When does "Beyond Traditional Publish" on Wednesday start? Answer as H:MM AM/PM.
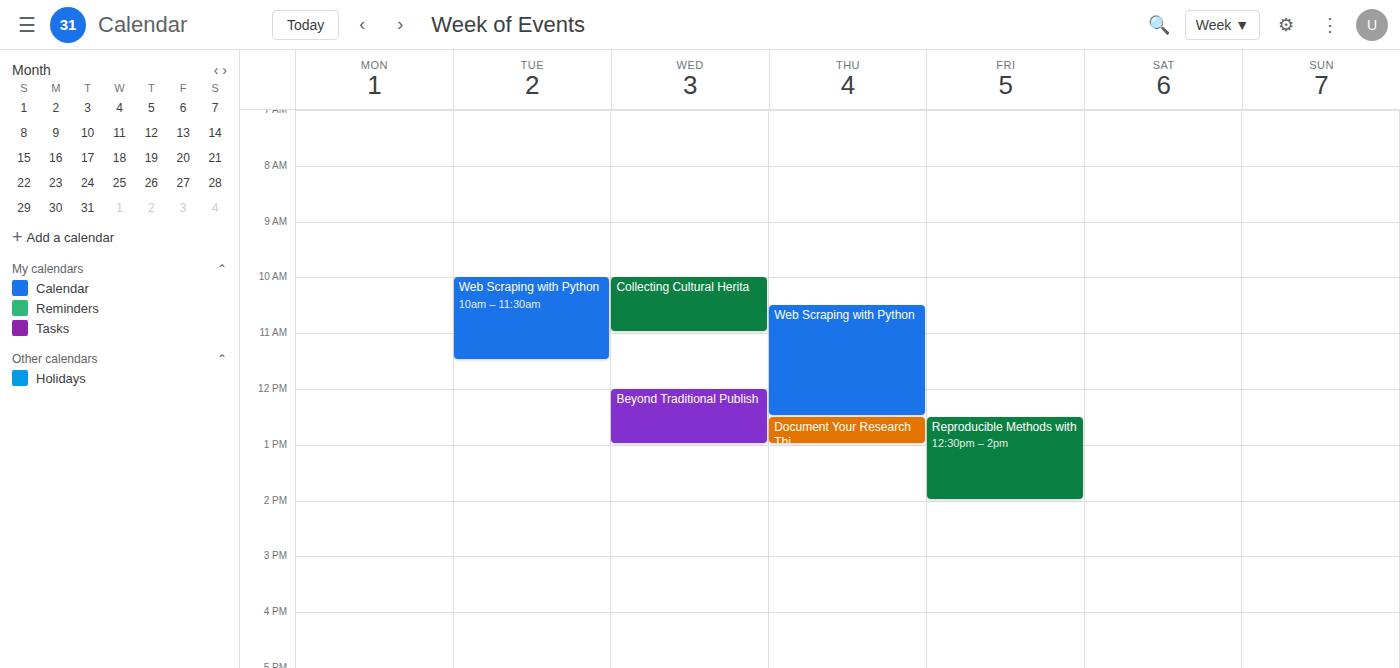
12:00 PM